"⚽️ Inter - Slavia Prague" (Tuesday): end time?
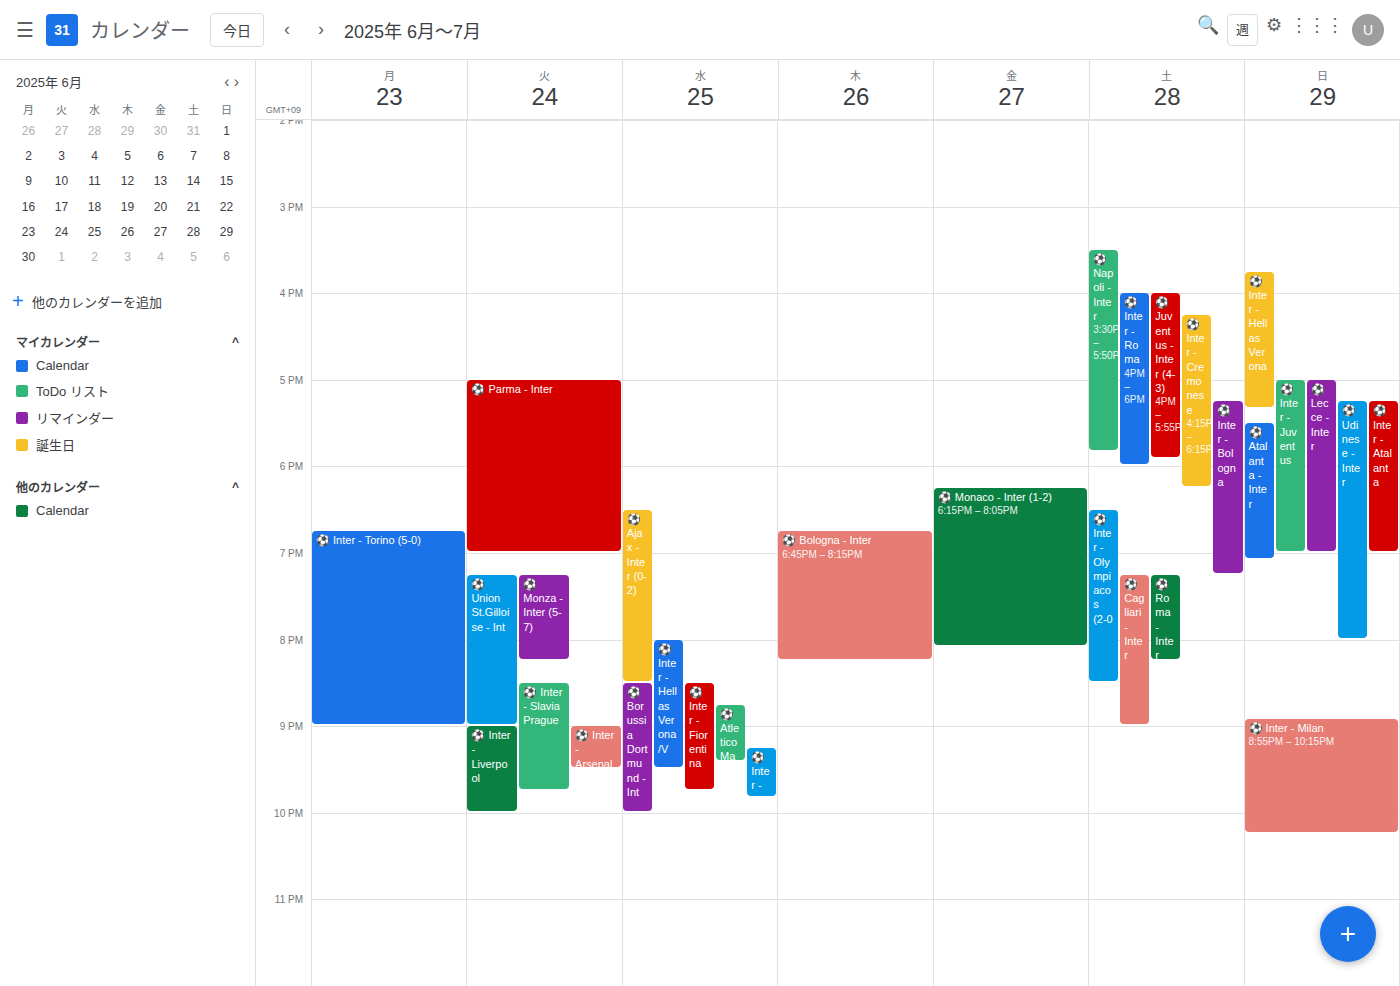
9:45 PM